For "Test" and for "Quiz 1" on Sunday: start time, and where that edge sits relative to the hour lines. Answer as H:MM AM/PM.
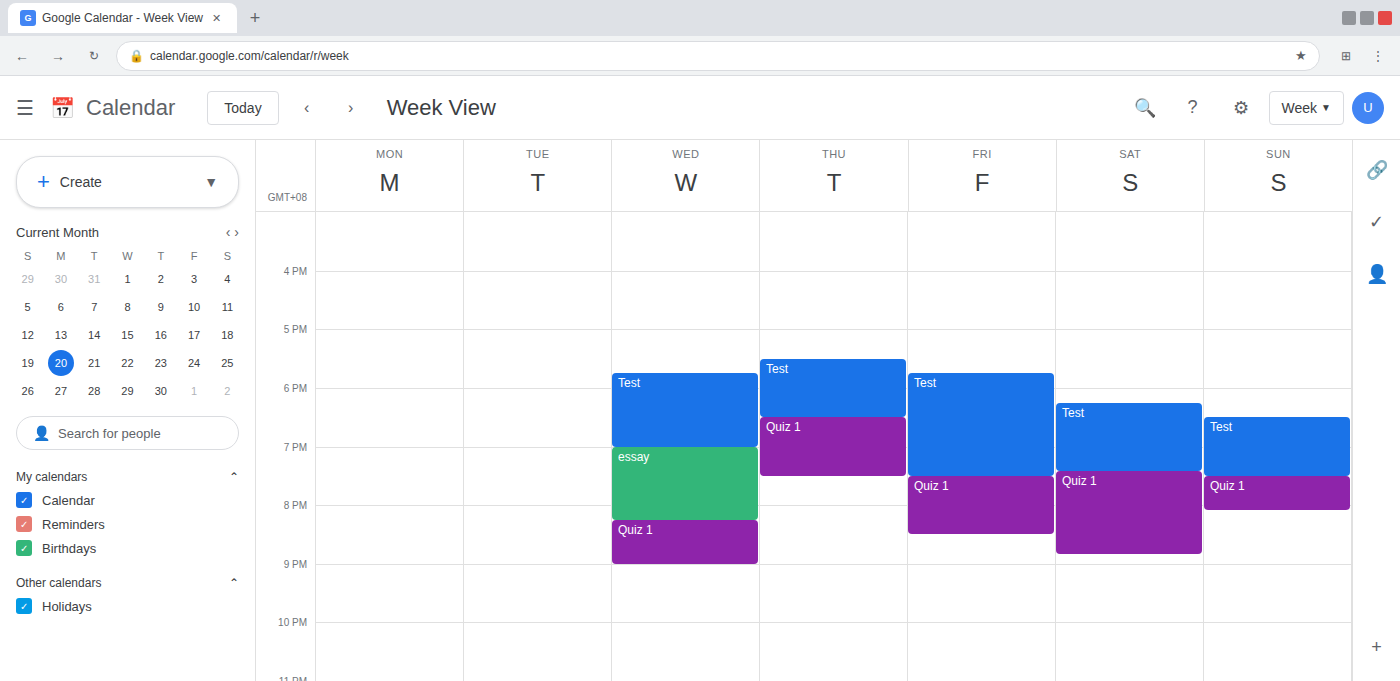
"Test": 6:30 PM, halfway between the 6 PM and 7 PM lines. "Quiz 1": 7:30 PM, halfway between the 7 PM and 8 PM lines.